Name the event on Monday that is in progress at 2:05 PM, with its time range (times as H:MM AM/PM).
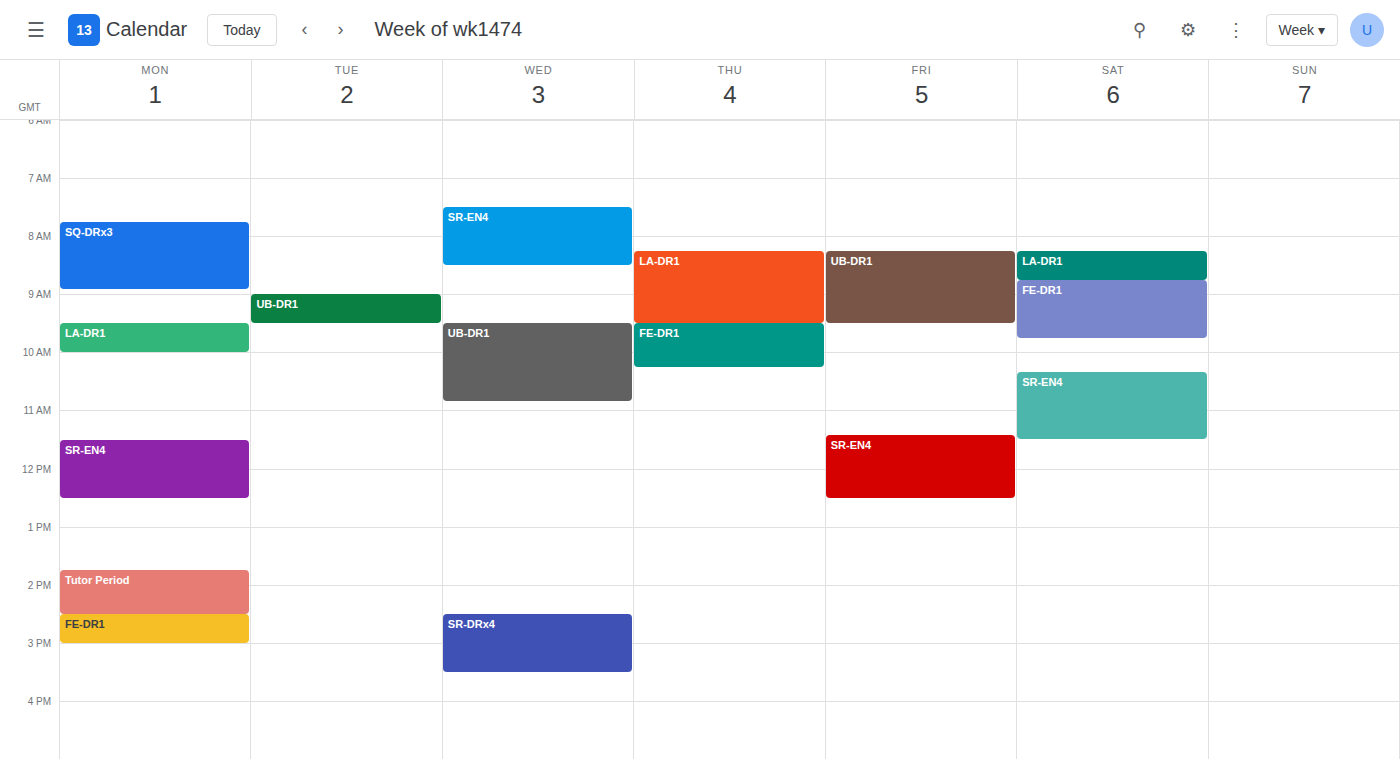
"Tutor Period", 1:45 PM to 2:30 PM